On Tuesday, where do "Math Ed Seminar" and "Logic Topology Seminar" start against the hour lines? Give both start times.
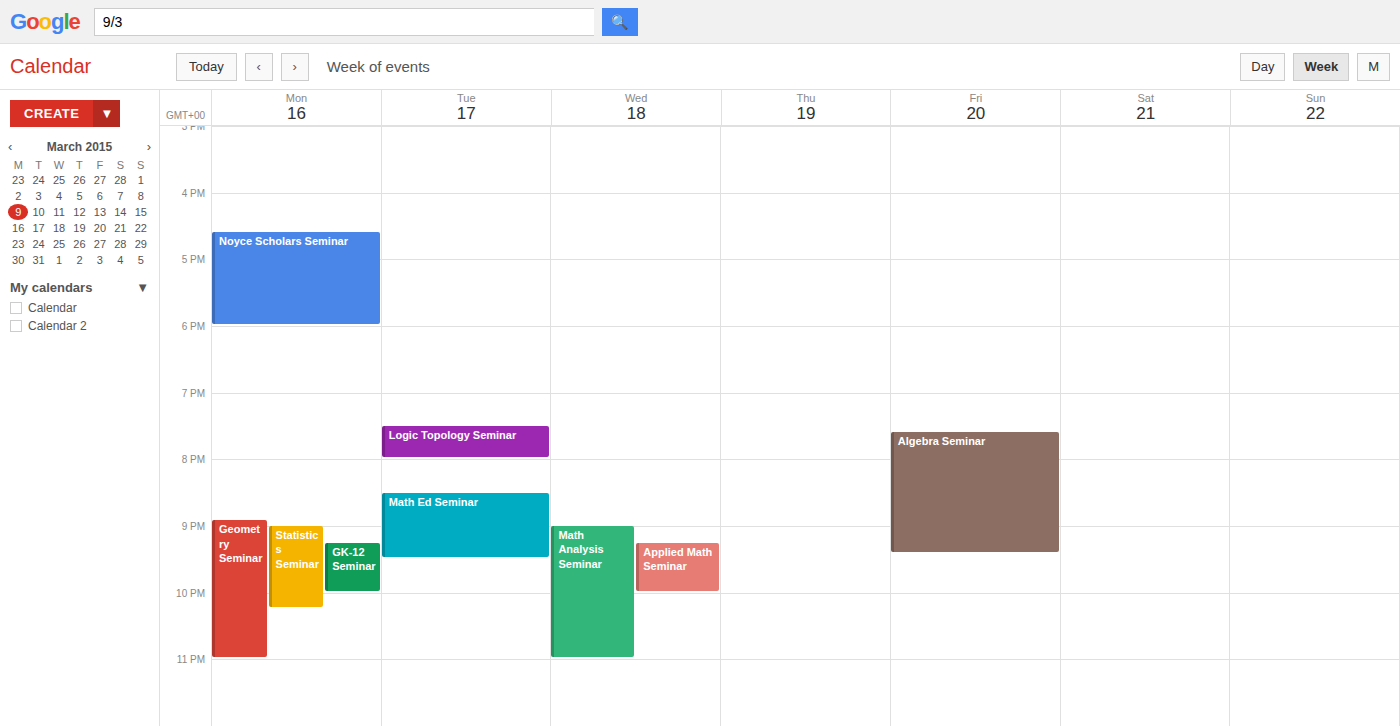
"Math Ed Seminar": 8:30 PM, halfway between the 8 PM and 9 PM lines. "Logic Topology Seminar": 7:30 PM, halfway between the 7 PM and 8 PM lines.